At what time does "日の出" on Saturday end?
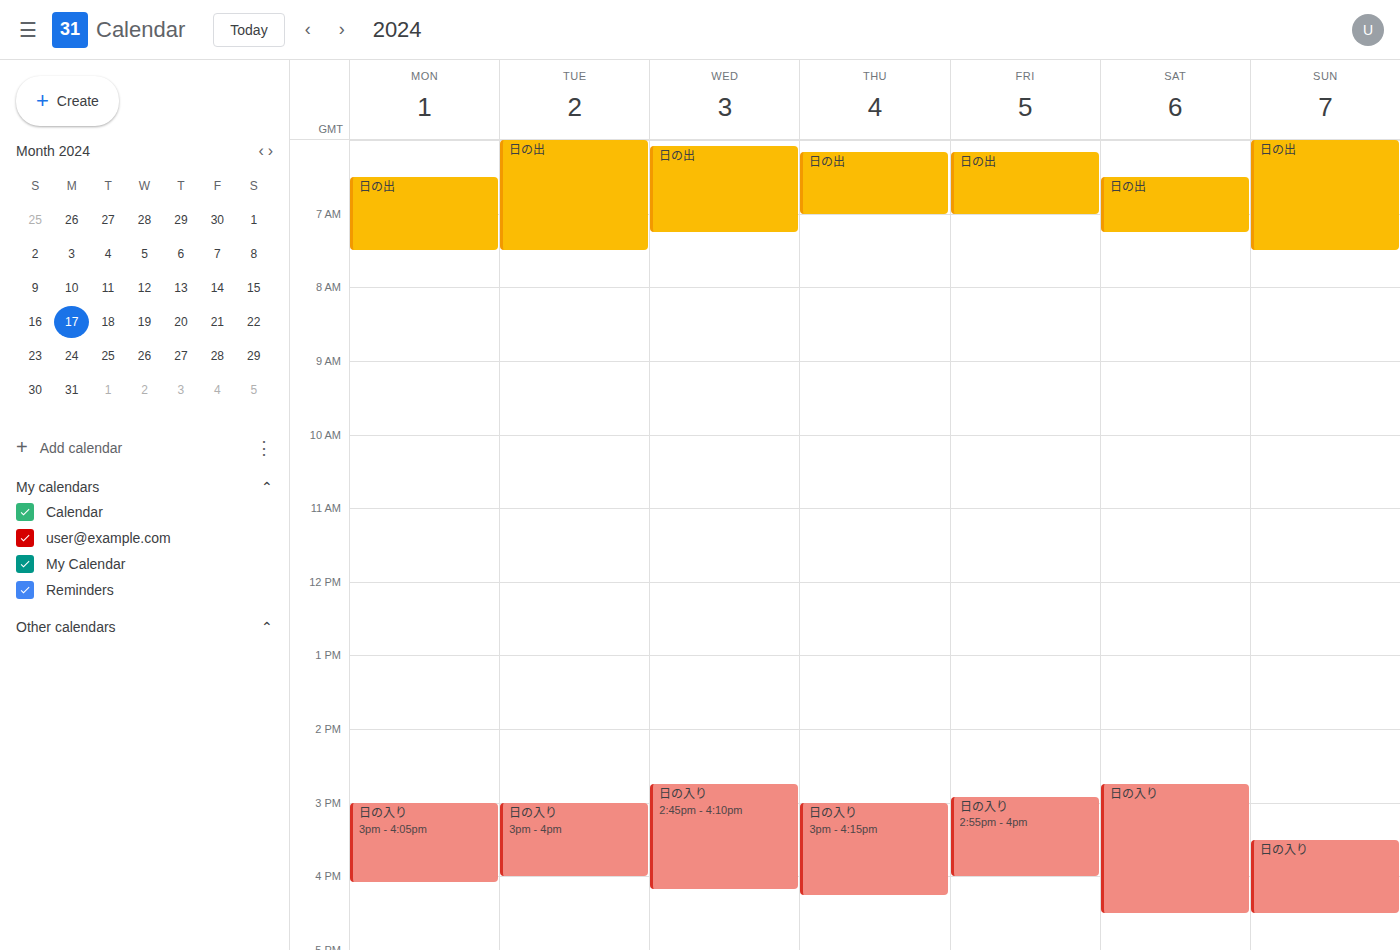
7:15 AM